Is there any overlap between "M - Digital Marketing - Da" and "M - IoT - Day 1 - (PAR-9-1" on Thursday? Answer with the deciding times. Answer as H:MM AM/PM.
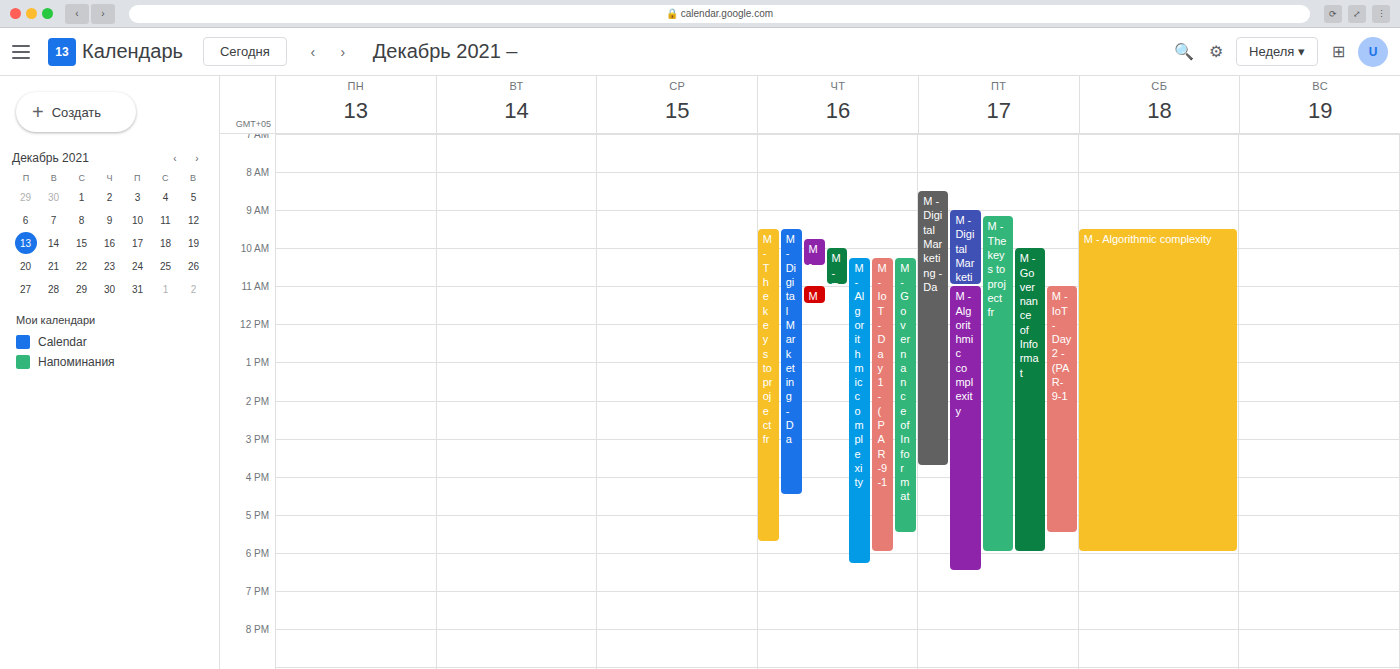
"M - IoT - Day 1 - (PAR-9-1" starts at 10:15 AM, before "M - Digital Marketing - Da" ends at 4:30 PM -- they overlap.